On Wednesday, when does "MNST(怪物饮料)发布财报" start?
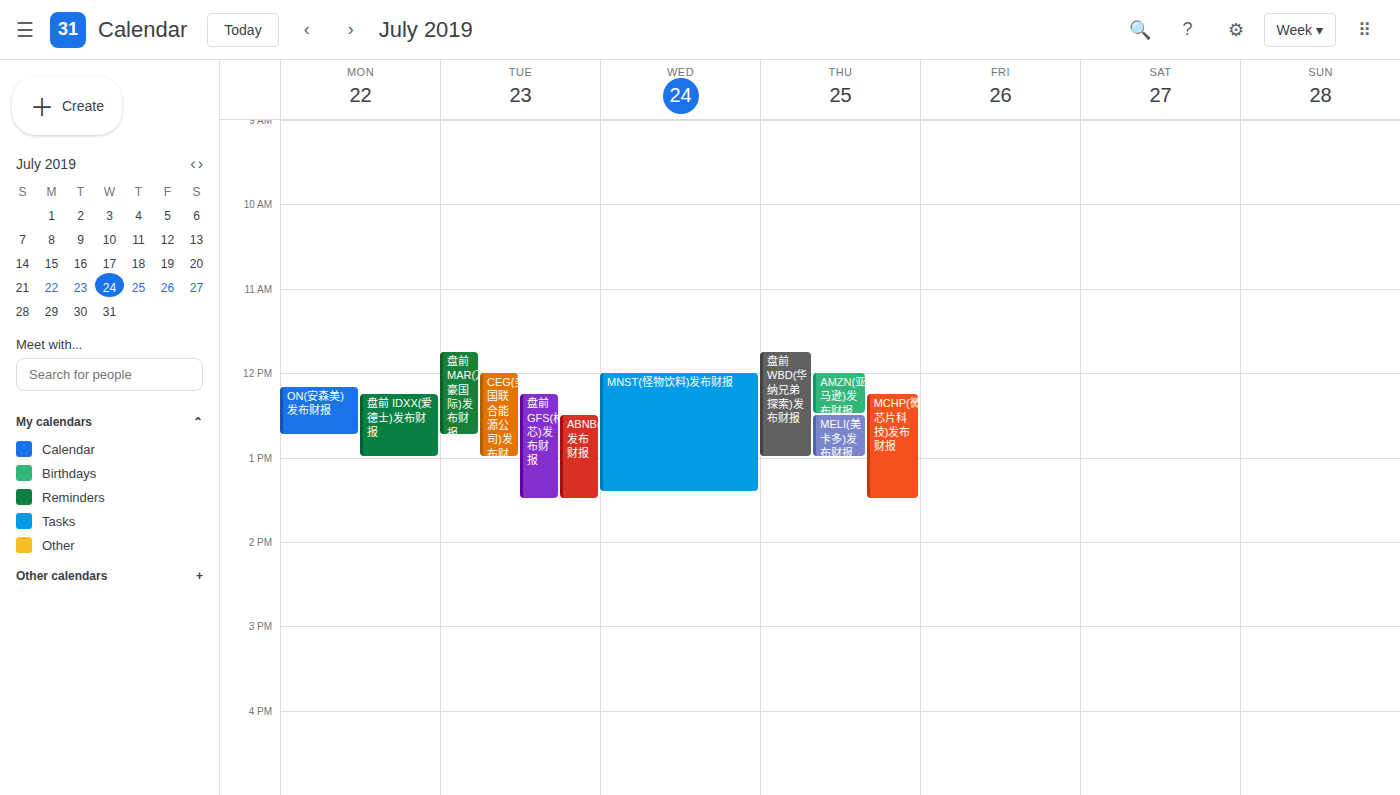
12:00 PM